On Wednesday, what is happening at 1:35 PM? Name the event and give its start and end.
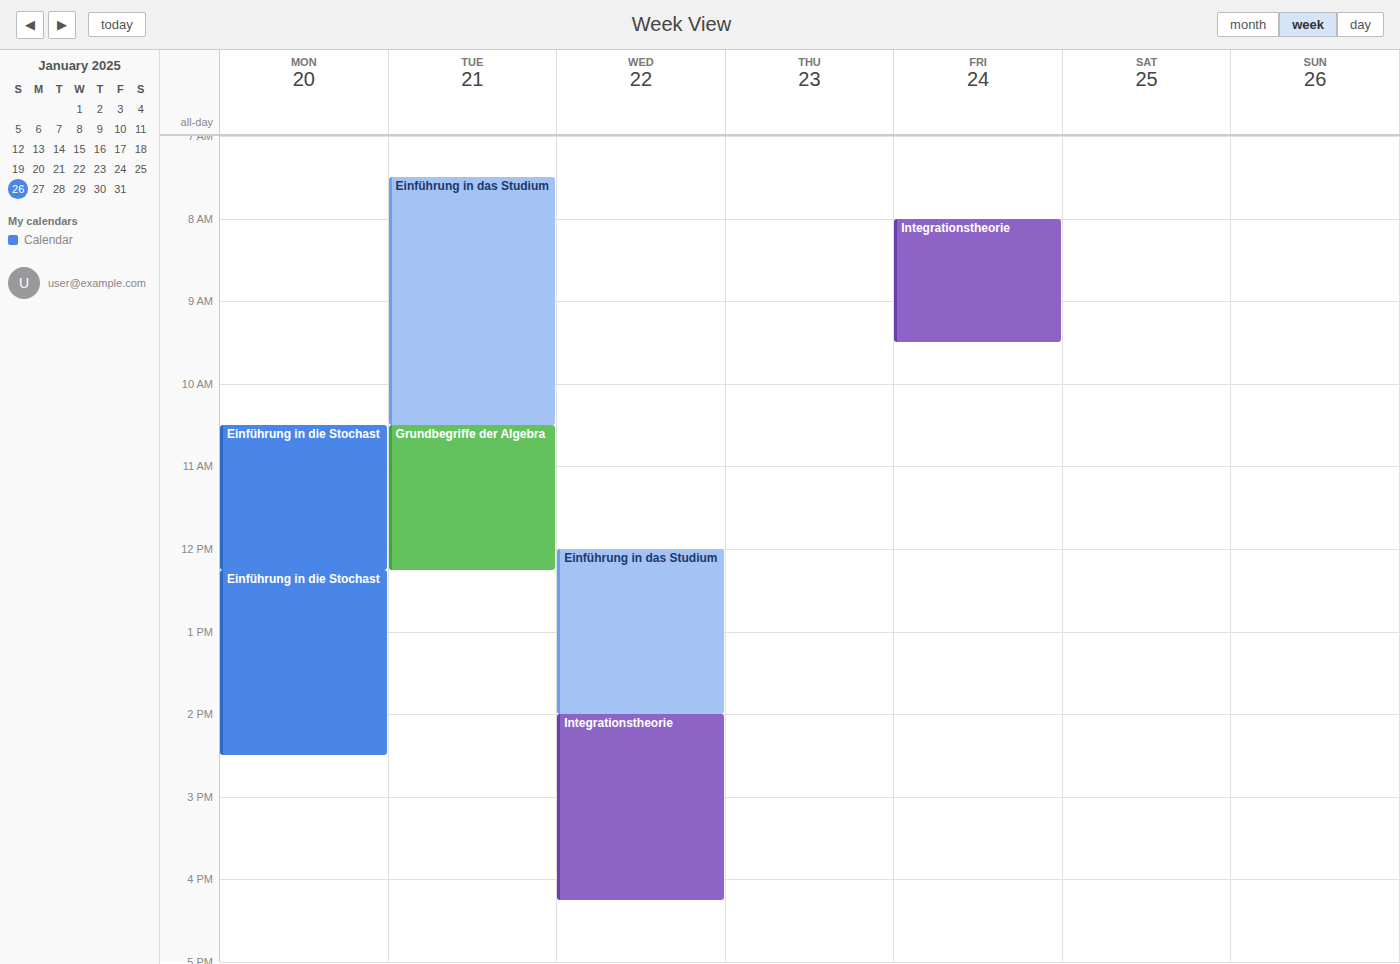
"Einführung in das Studium", 12:00 PM to 2:00 PM